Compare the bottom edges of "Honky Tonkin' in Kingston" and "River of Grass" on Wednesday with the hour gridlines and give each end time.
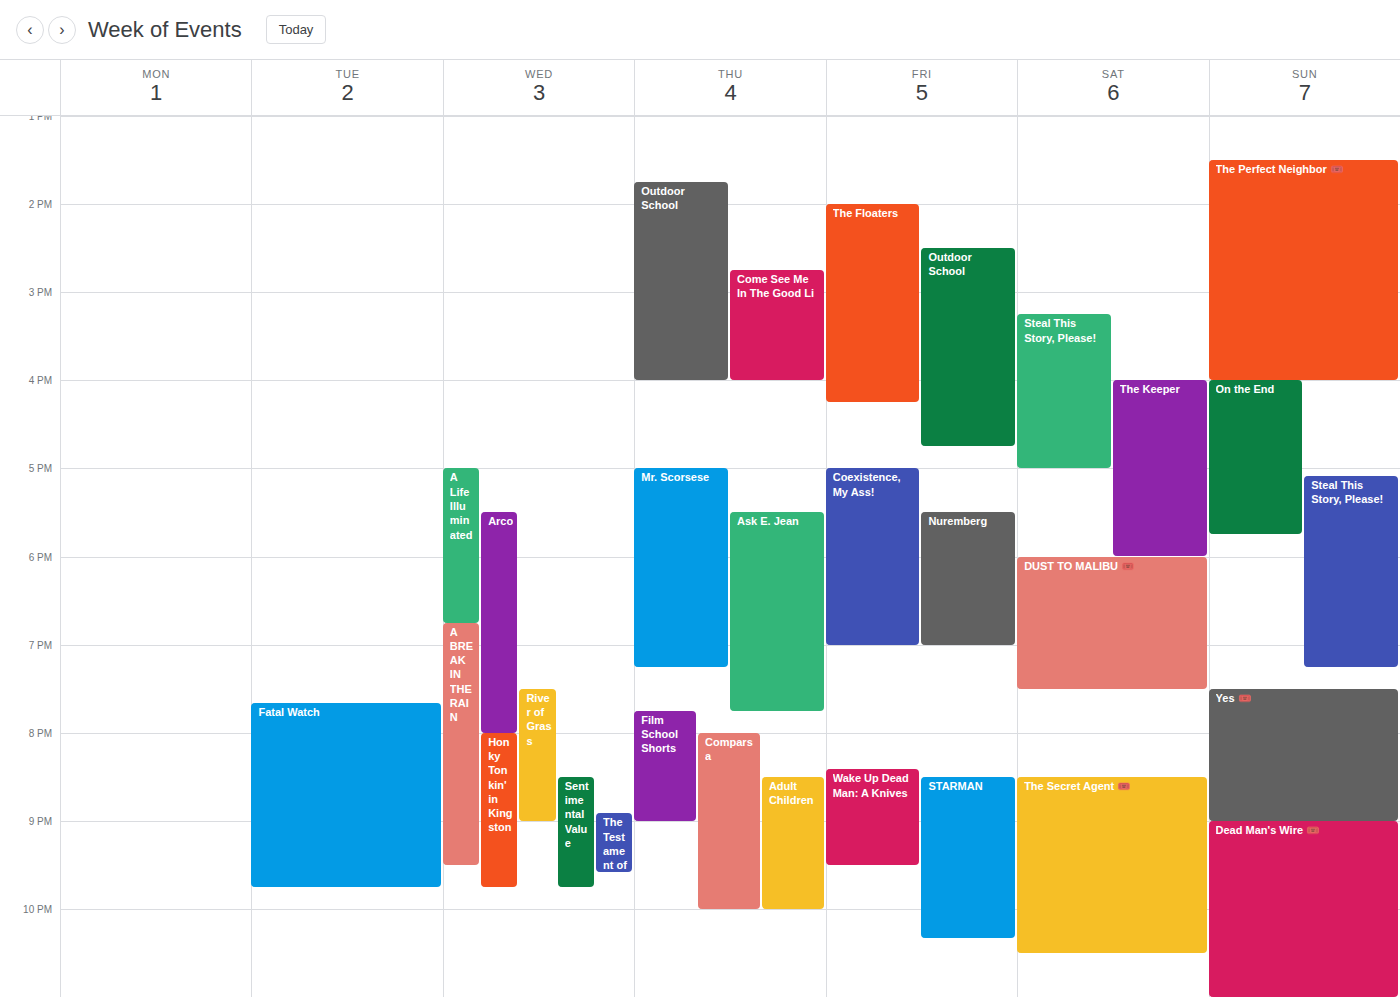
"Honky Tonkin' in Kingston": 21:45, neither: three quarters of the way from the 21:00 line to the 22:00 line. "River of Grass": 21:00, exactly on the 21:00 line.